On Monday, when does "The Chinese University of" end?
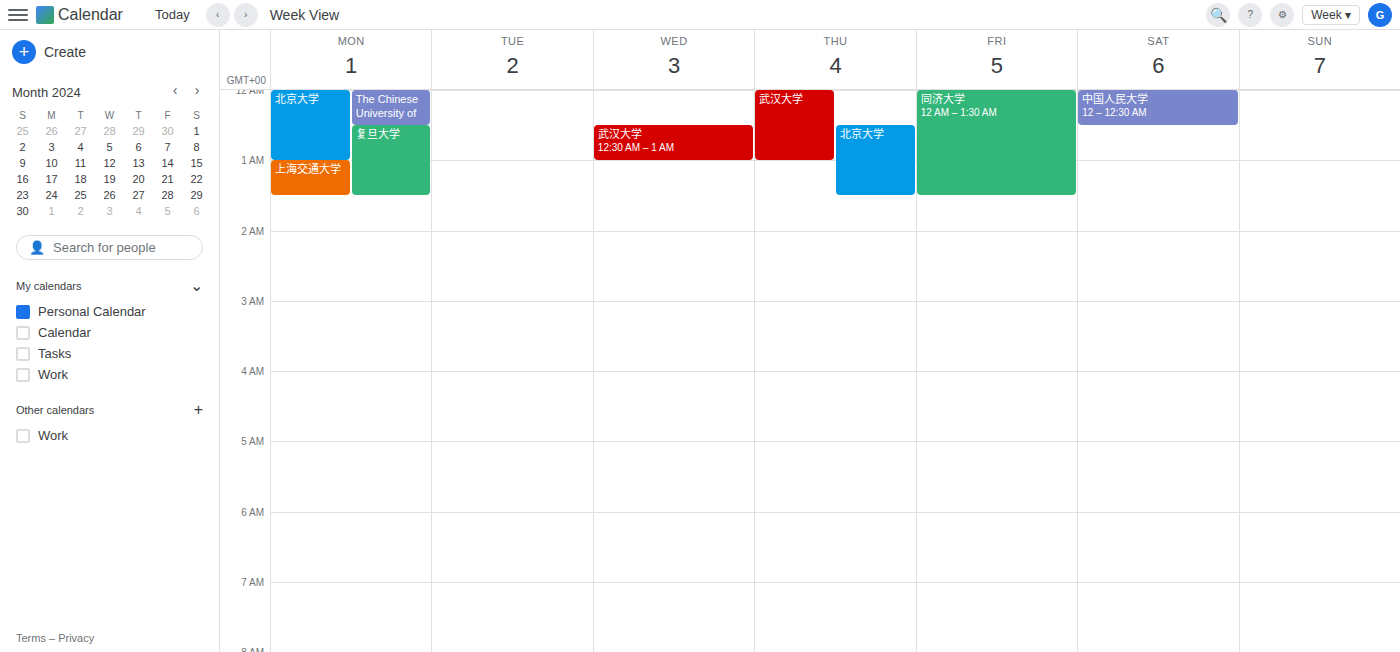
12:30 AM